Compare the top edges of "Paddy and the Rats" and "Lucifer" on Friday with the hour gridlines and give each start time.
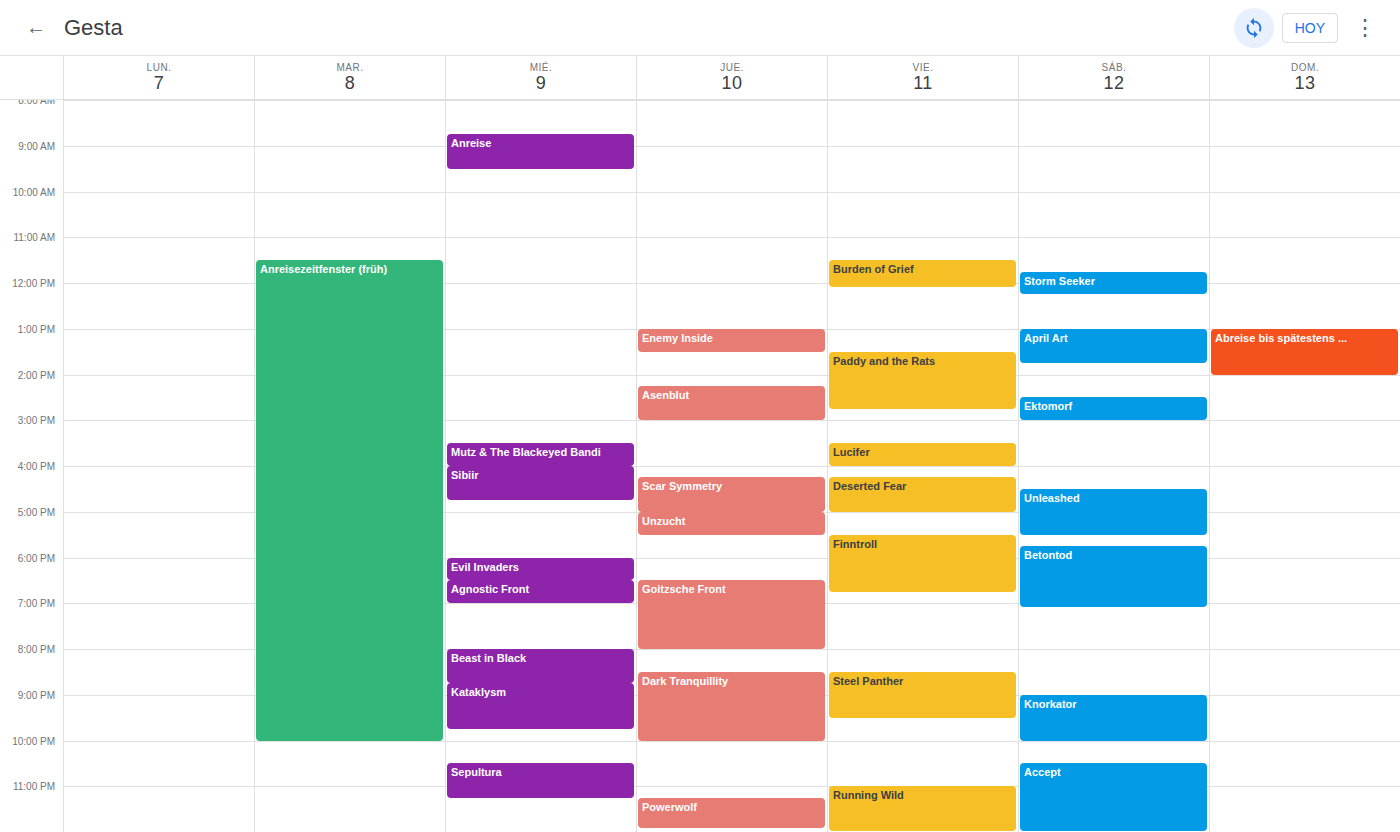
"Paddy and the Rats": 1:30 PM, halfway between the 1 PM and 2 PM lines. "Lucifer": 3:30 PM, halfway between the 3 PM and 4 PM lines.